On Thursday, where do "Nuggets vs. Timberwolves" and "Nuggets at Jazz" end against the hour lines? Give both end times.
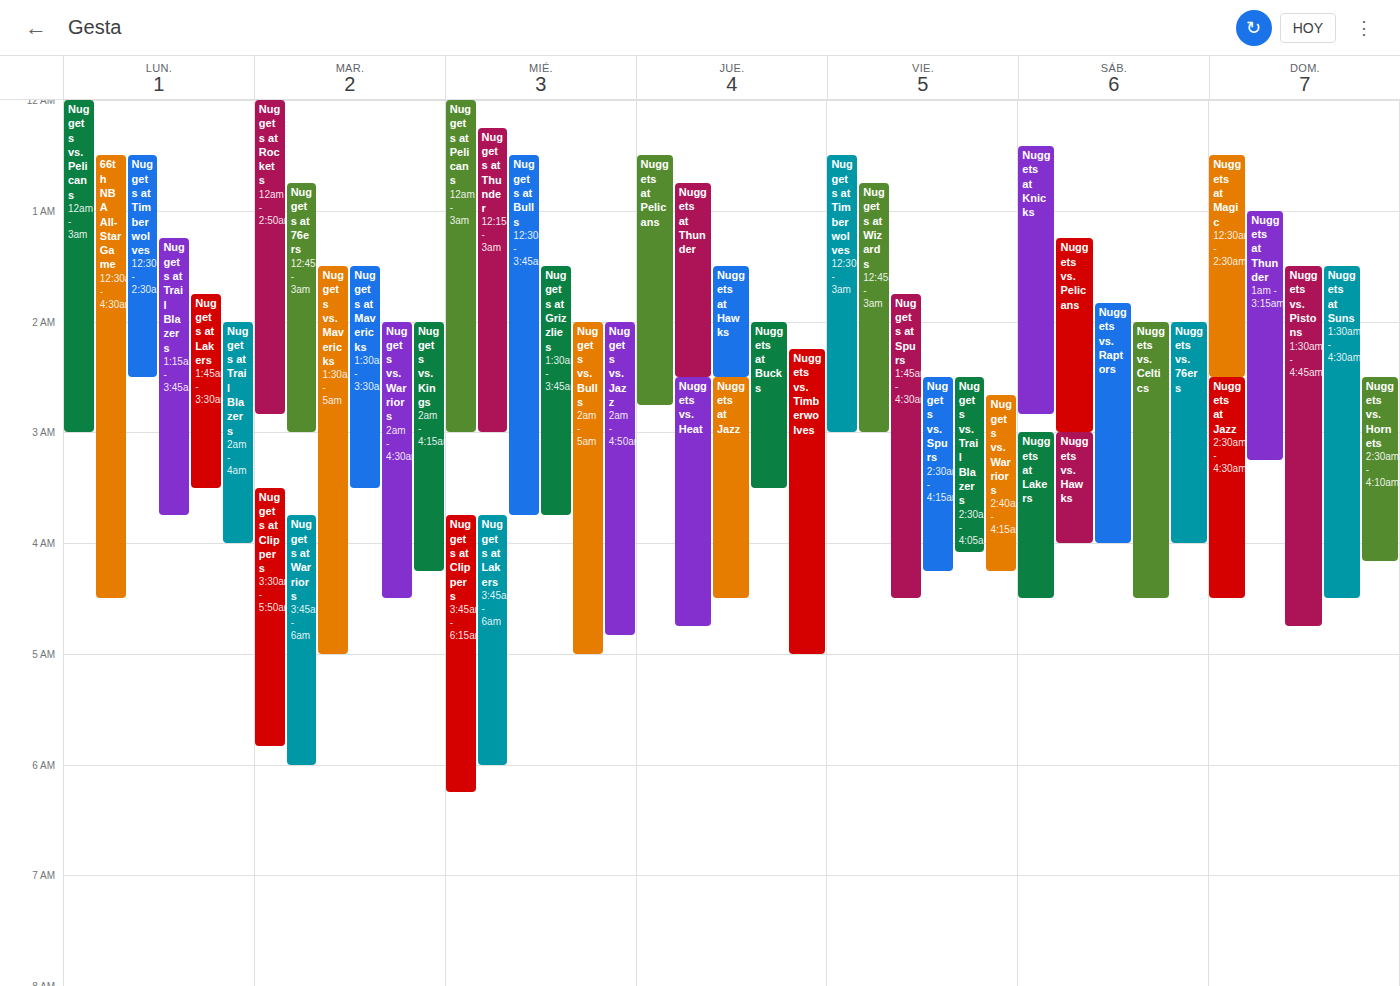
"Nuggets vs. Timberwolves": 5:00 AM, exactly on the 5 AM line. "Nuggets at Jazz": 4:30 AM, halfway between the 4 AM and 5 AM lines.